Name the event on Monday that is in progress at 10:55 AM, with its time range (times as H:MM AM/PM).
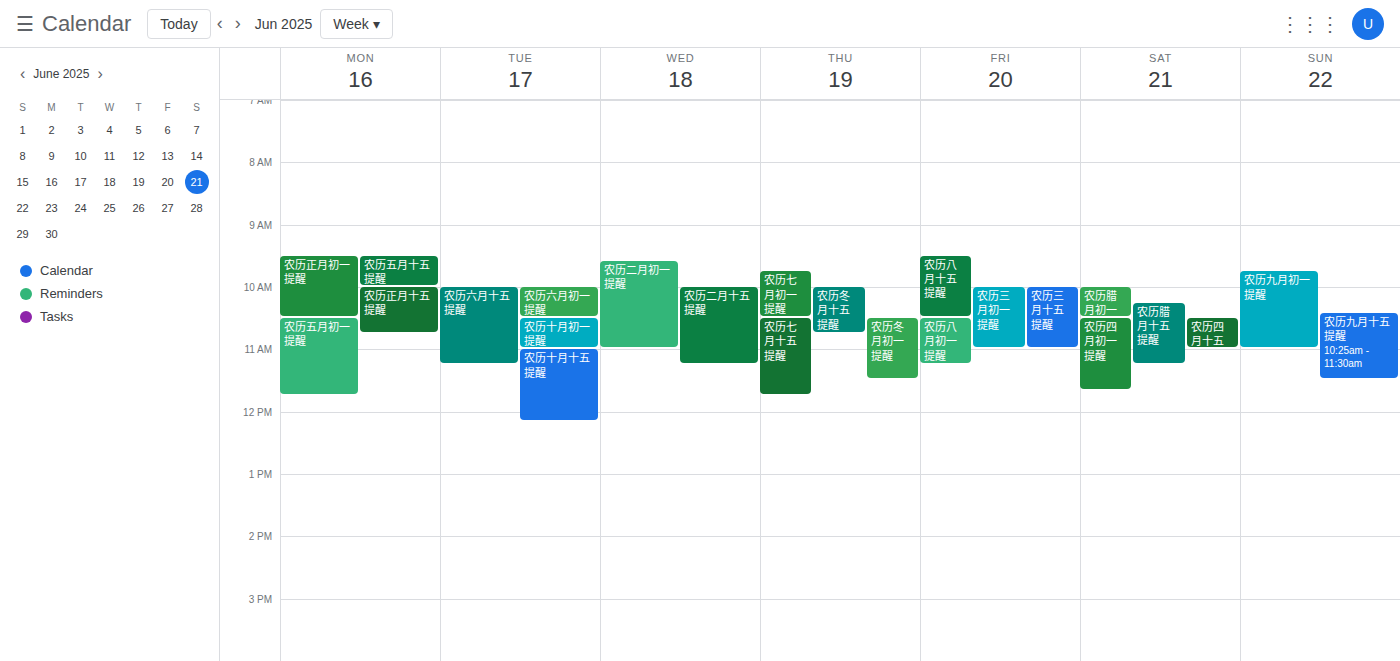
"农历五月初一提醒", 10:30 AM to 11:45 AM